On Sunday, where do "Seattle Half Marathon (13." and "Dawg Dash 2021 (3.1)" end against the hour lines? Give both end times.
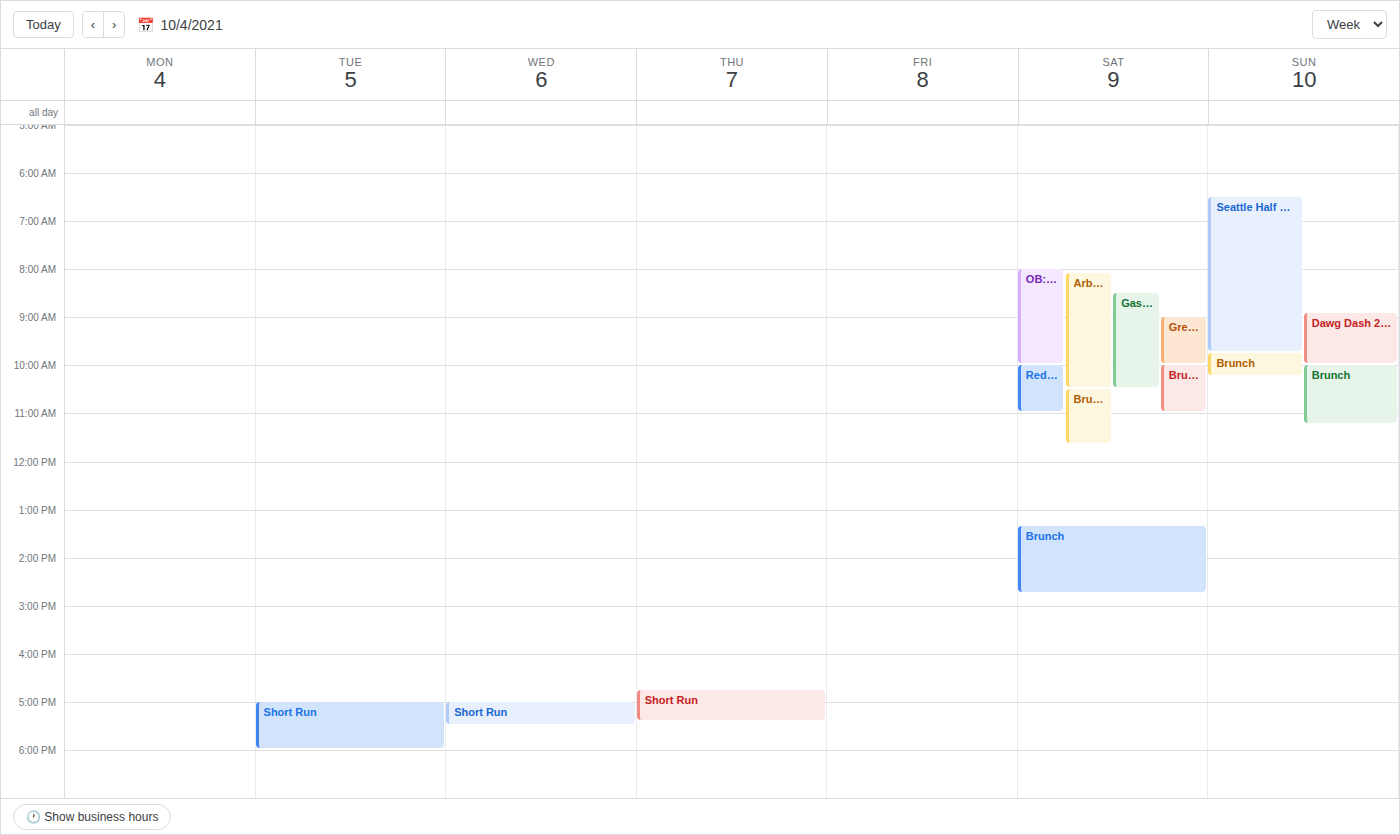
"Seattle Half Marathon (13.": 9:45 AM, neither: three quarters of the way from the 9 AM line to the 10 AM line. "Dawg Dash 2021 (3.1)": 10:00 AM, exactly on the 10 AM line.